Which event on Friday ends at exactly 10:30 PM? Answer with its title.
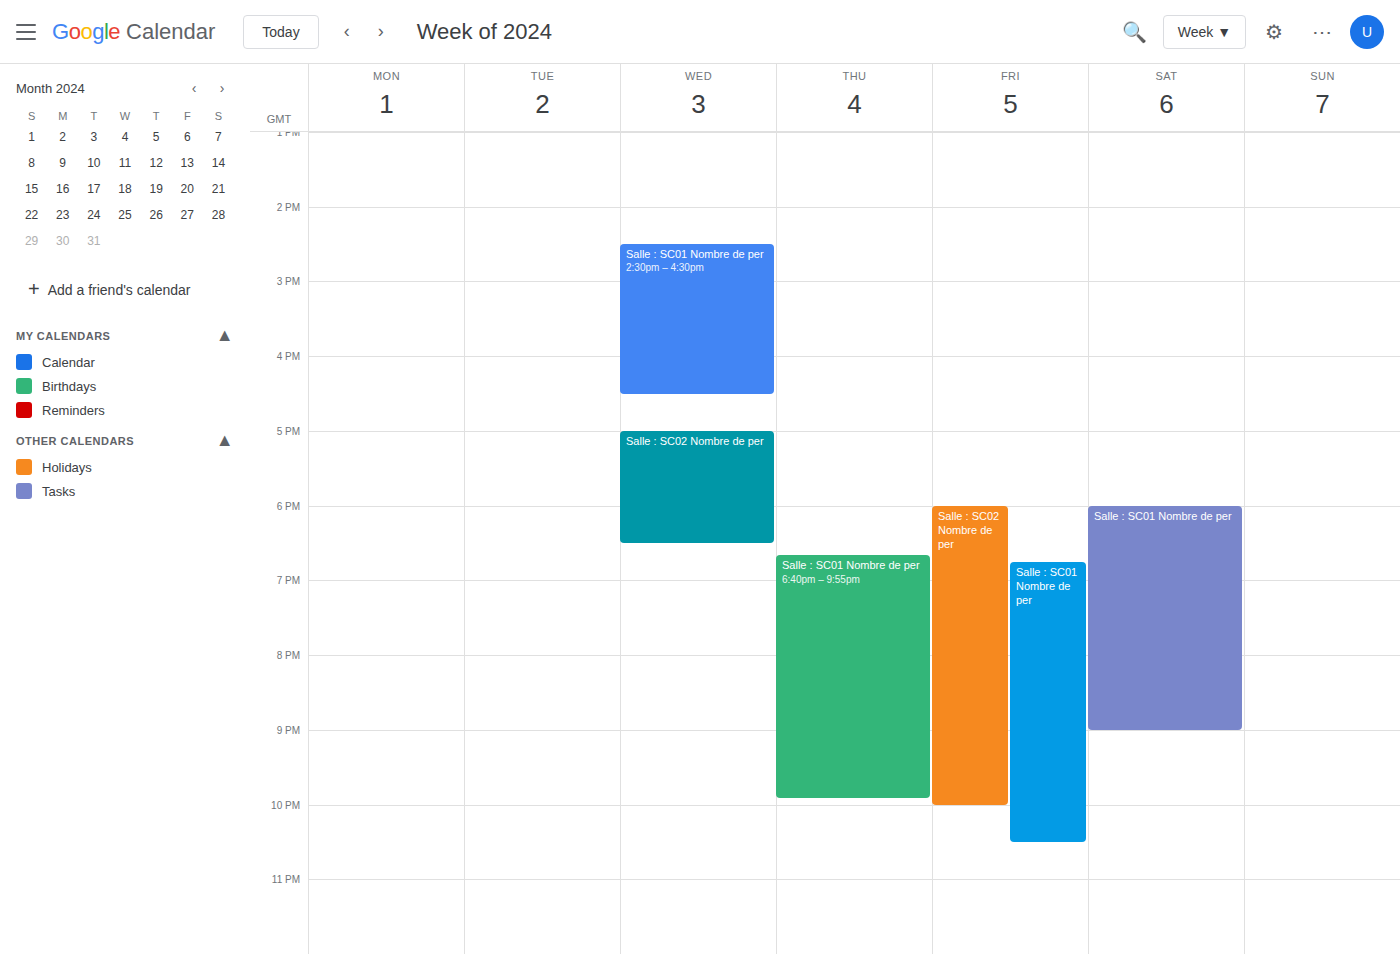
"Salle : SC01 Nombre de per"